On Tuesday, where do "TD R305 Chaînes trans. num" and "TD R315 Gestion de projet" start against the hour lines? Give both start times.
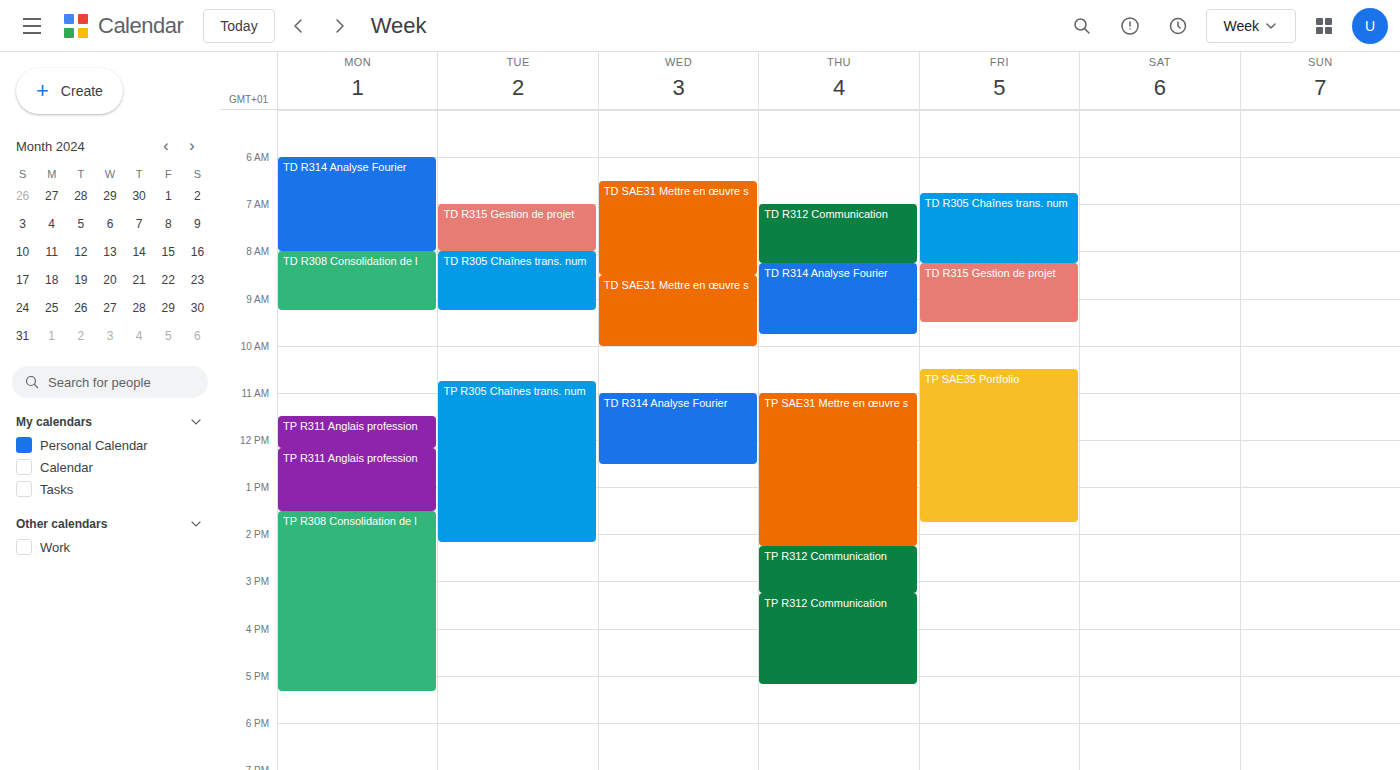
"TD R305 Chaînes trans. num": 08:00, exactly on the 08:00 line. "TD R315 Gestion de projet": 07:00, exactly on the 07:00 line.